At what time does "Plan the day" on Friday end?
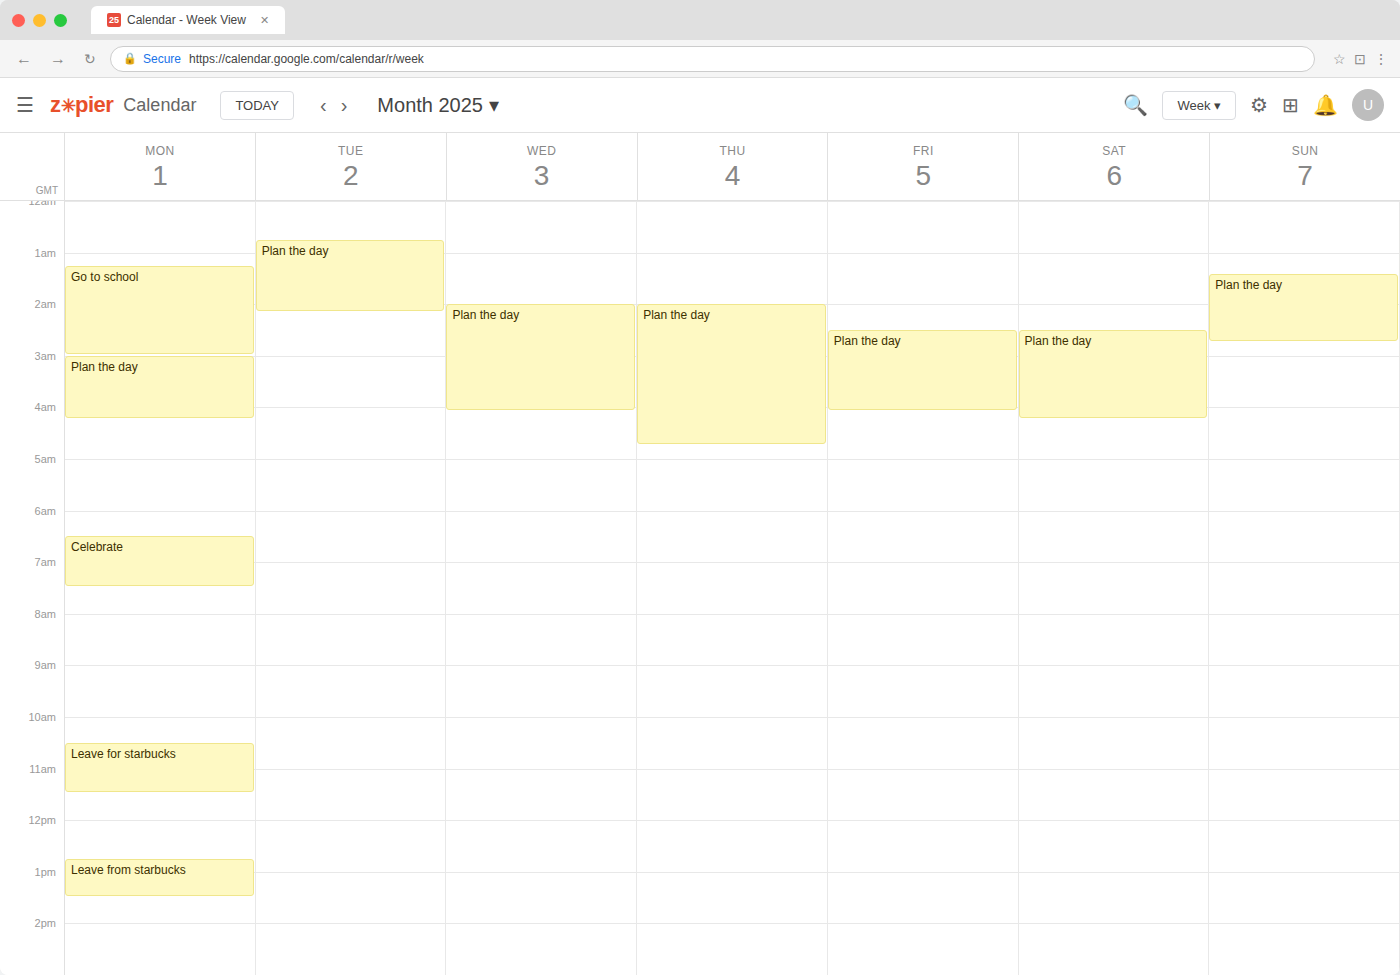
4:05 AM